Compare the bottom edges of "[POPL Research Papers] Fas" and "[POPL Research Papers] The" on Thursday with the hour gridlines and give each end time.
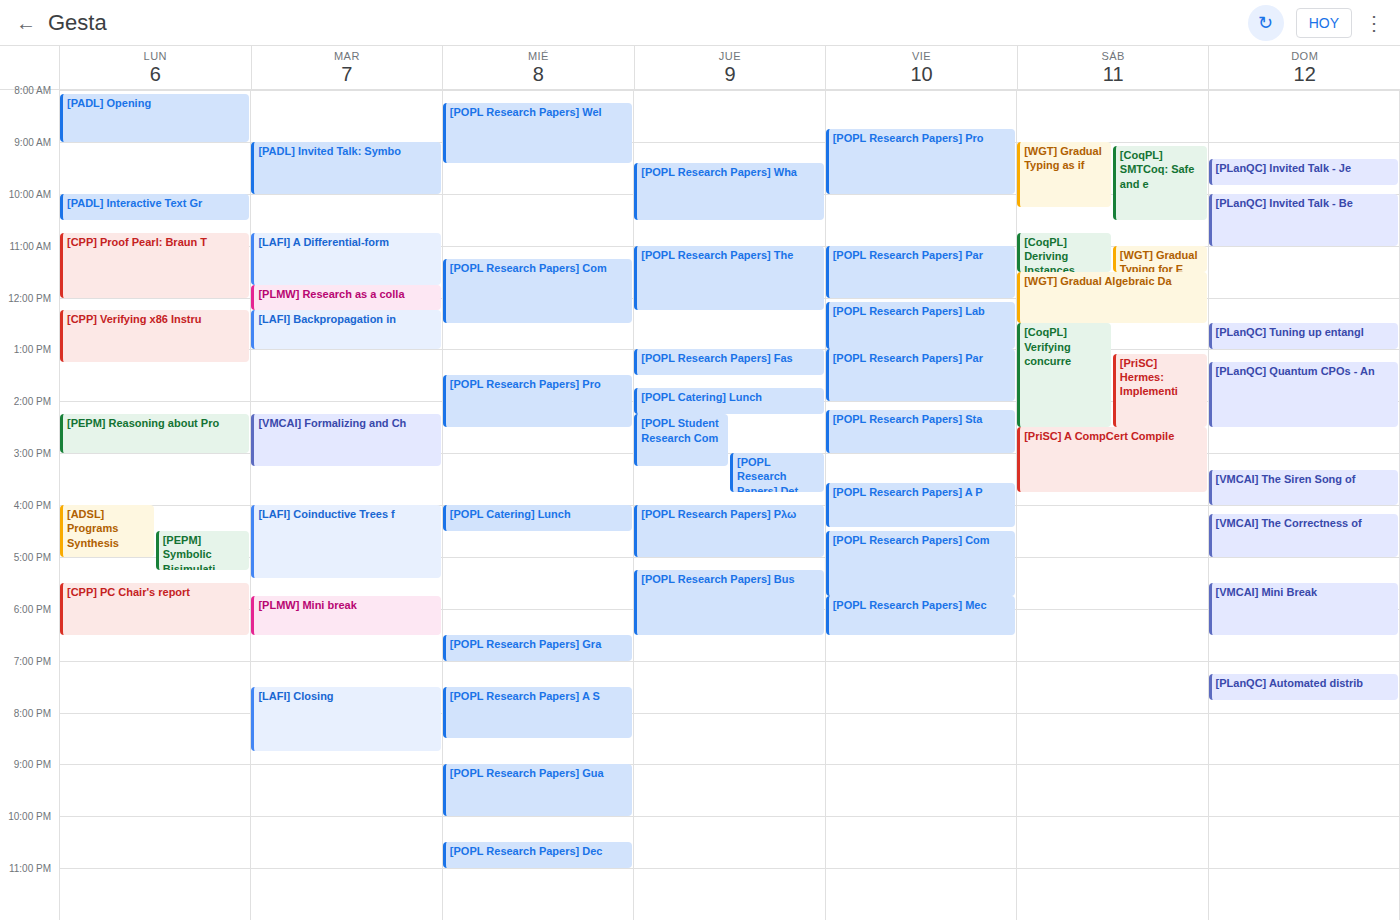
"[POPL Research Papers] Fas": 1:30 PM, halfway between the 1 PM and 2 PM lines. "[POPL Research Papers] The": 12:15 PM, neither: a quarter of the way from the 12 PM line to the 1 PM line.